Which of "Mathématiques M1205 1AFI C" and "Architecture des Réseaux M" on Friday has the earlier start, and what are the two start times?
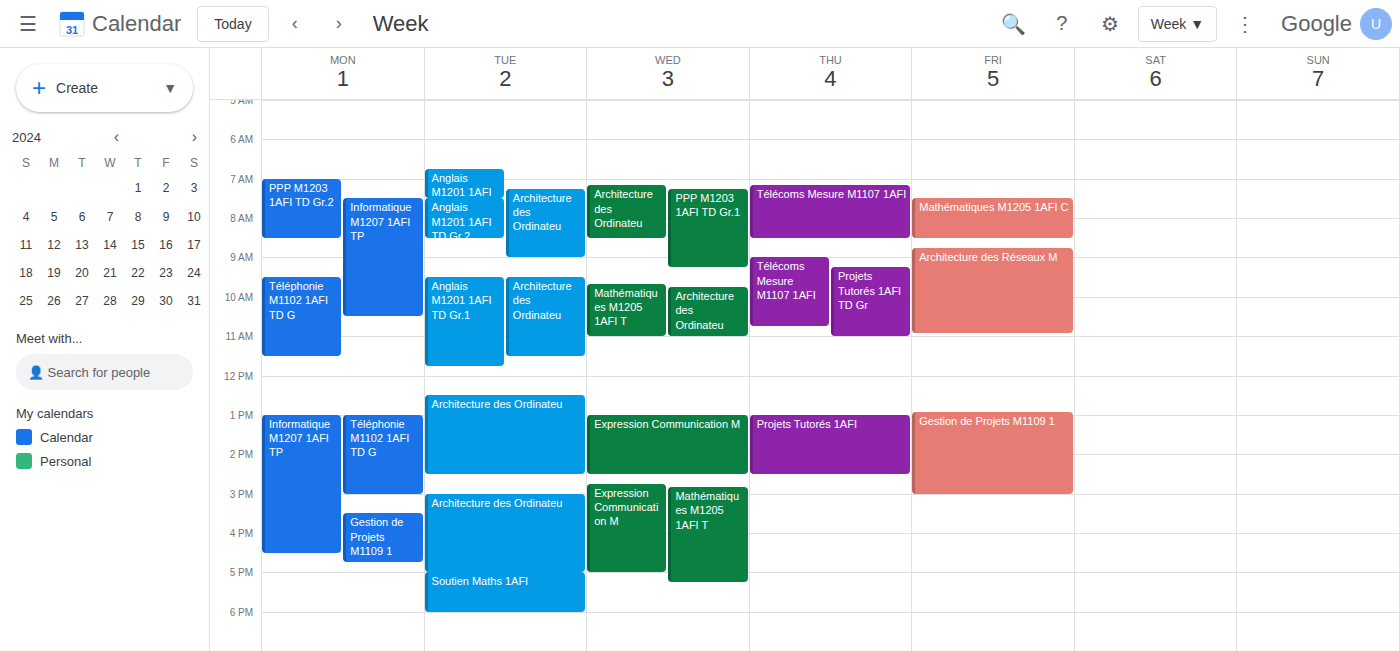
"Mathématiques M1205 1AFI C" 7:30 AM; "Architecture des Réseaux M" 8:45 AM.